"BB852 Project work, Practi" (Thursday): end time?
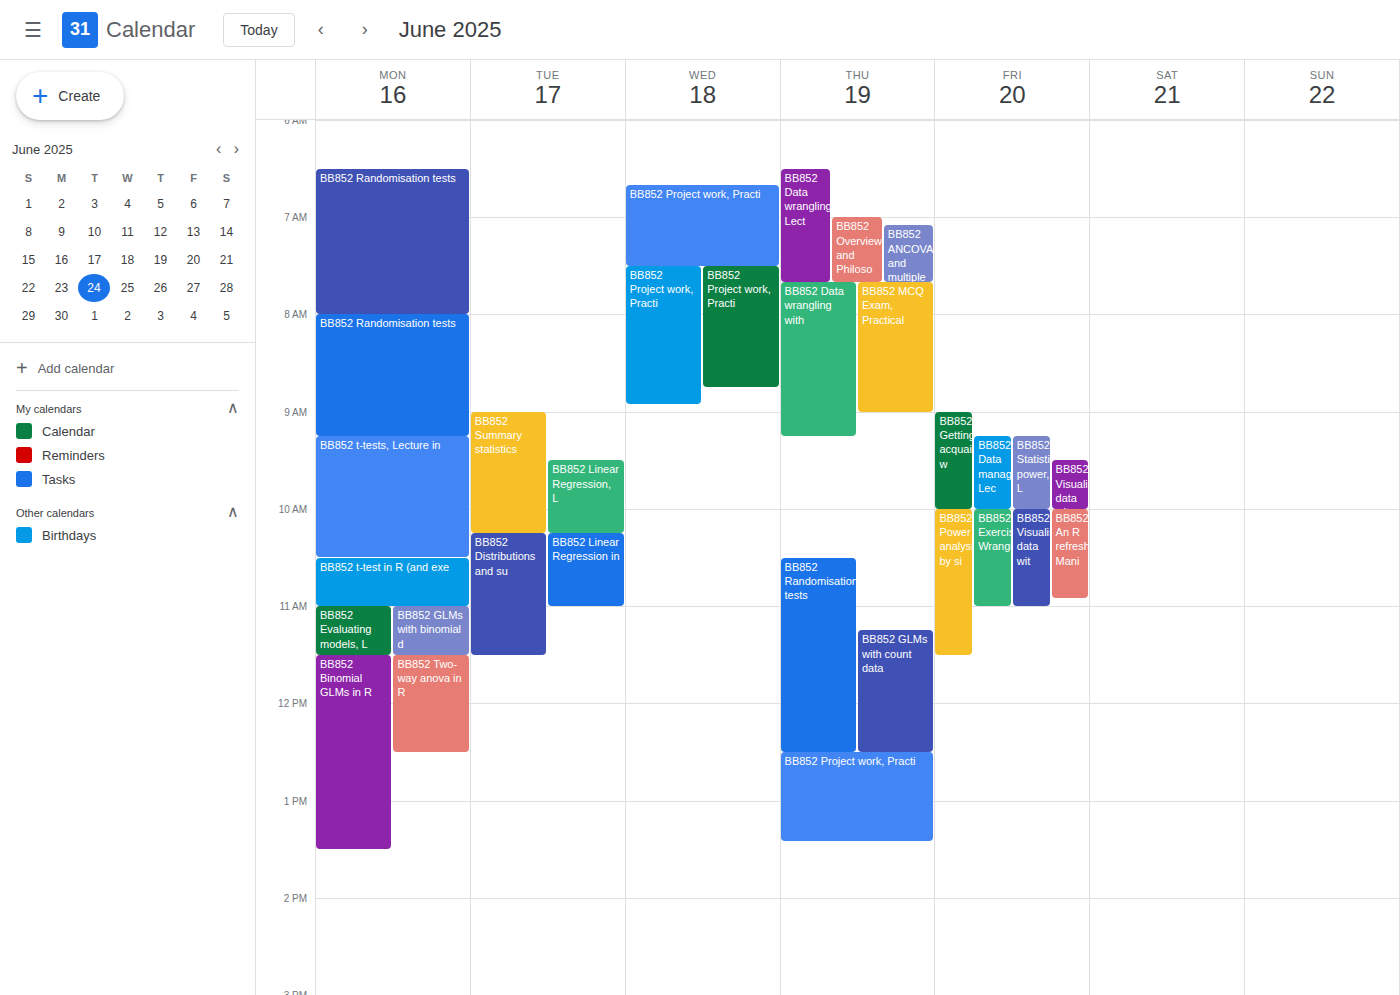
1:25 PM